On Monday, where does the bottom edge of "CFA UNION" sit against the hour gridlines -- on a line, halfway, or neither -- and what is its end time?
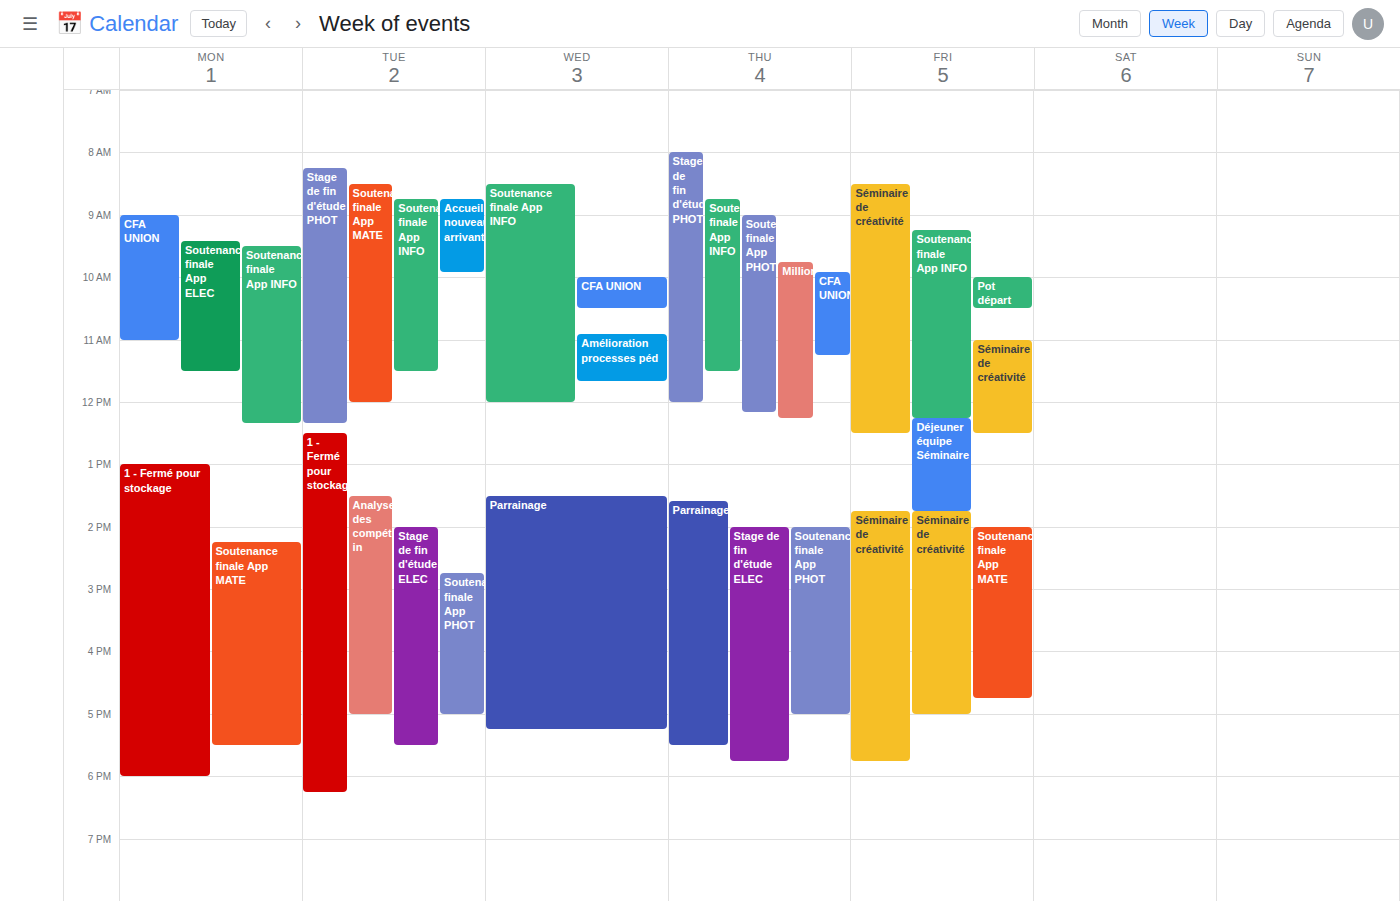
11:00 AM -- exactly on the 11 AM line.